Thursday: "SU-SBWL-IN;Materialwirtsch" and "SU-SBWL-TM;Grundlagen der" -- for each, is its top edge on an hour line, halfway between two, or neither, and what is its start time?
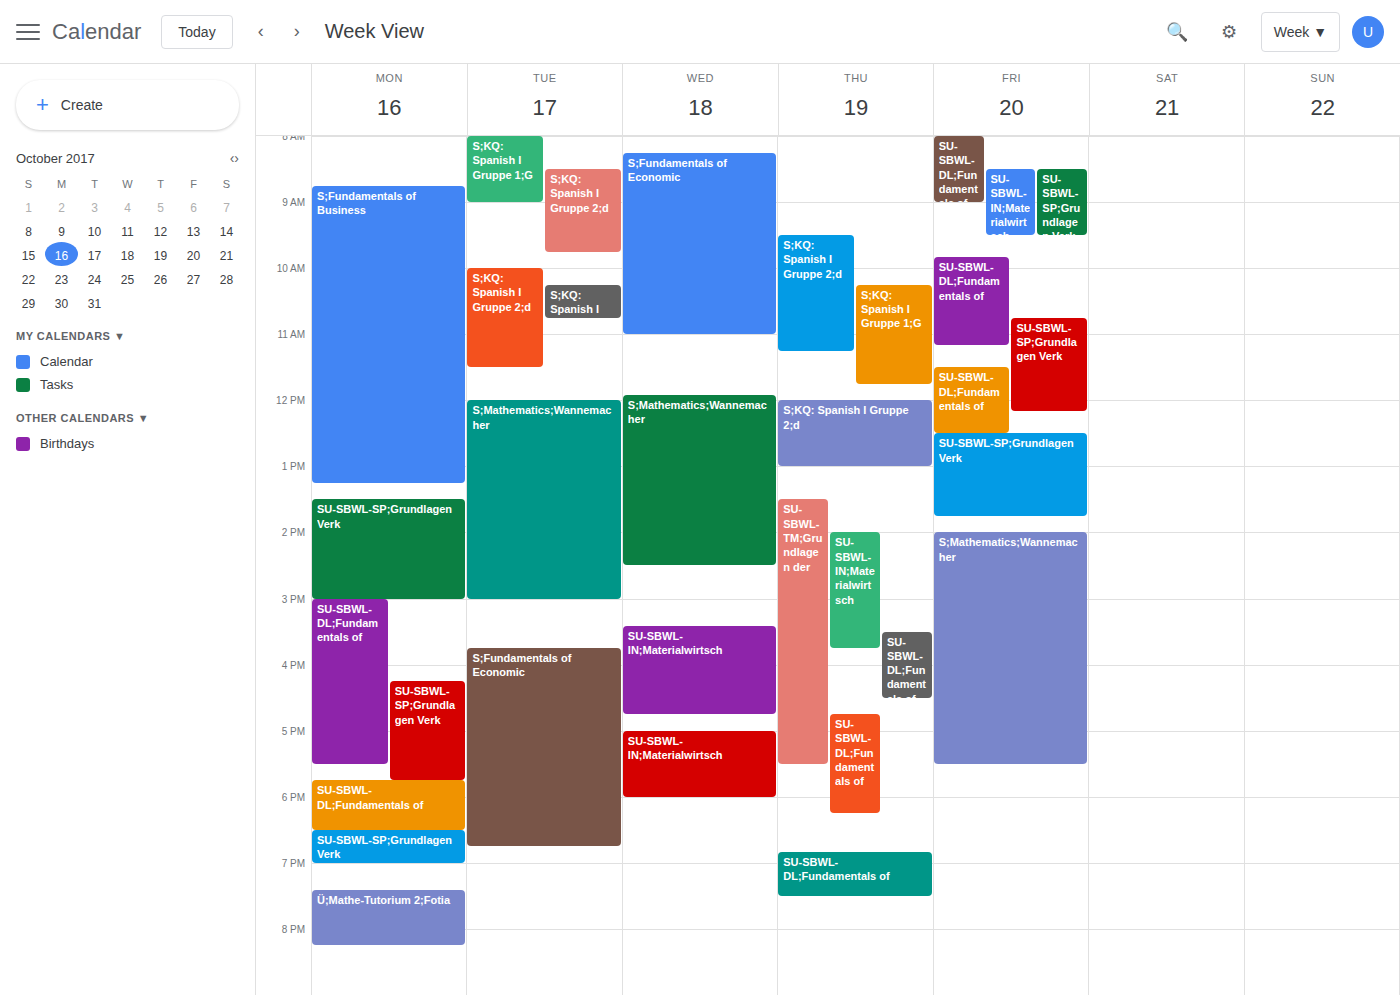
"SU-SBWL-IN;Materialwirtsch": 2:00 PM, exactly on the 2 PM line. "SU-SBWL-TM;Grundlagen der": 1:30 PM, halfway between the 1 PM and 2 PM lines.